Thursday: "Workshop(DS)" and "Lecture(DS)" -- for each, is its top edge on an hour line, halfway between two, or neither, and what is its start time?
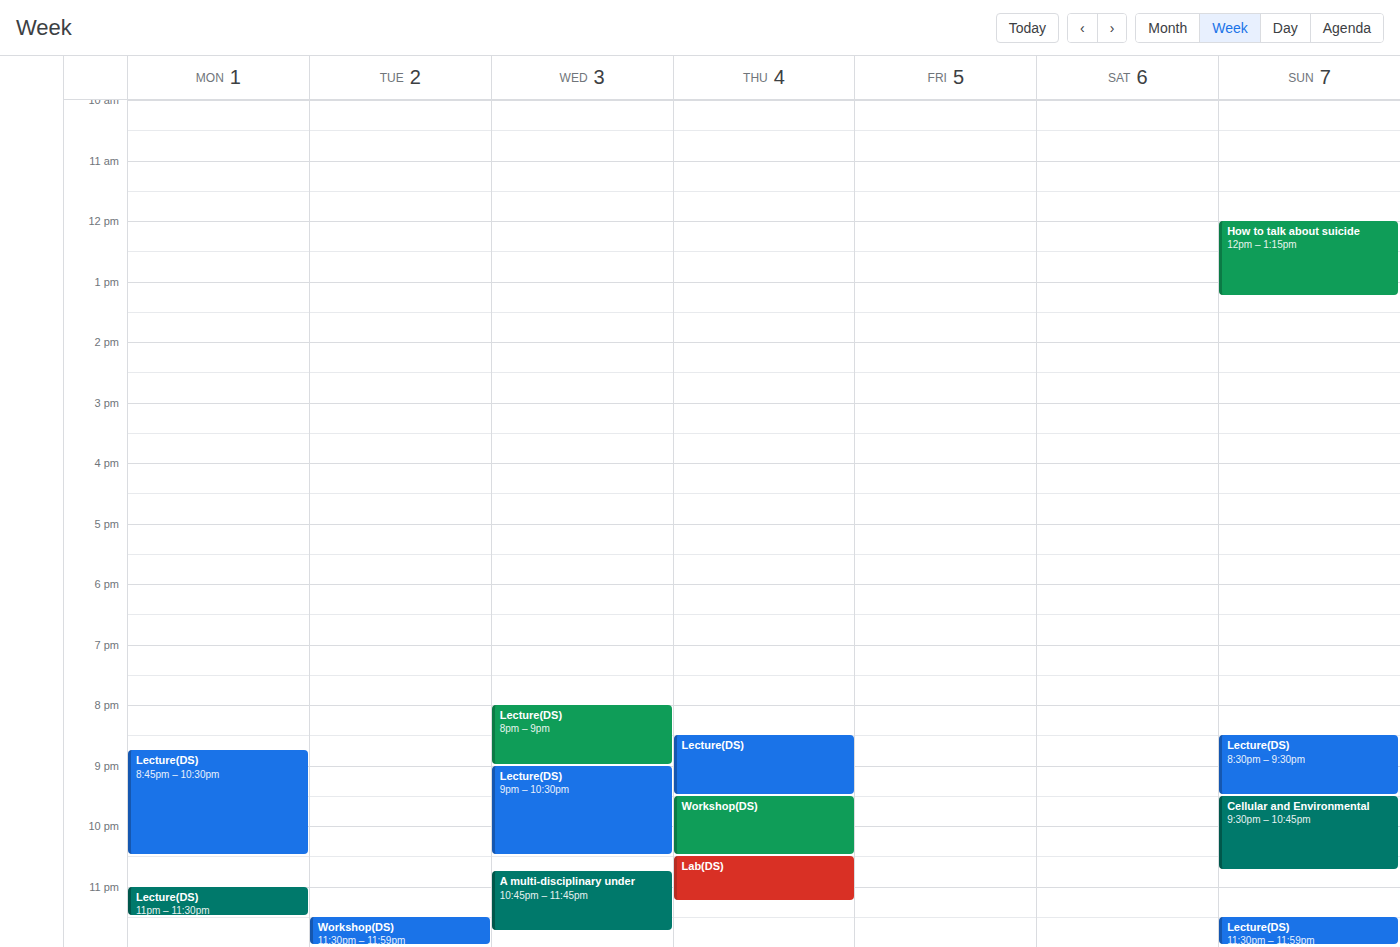
"Workshop(DS)": 9:30 PM, halfway between the 9 PM and 10 PM lines. "Lecture(DS)": 8:30 PM, halfway between the 8 PM and 9 PM lines.